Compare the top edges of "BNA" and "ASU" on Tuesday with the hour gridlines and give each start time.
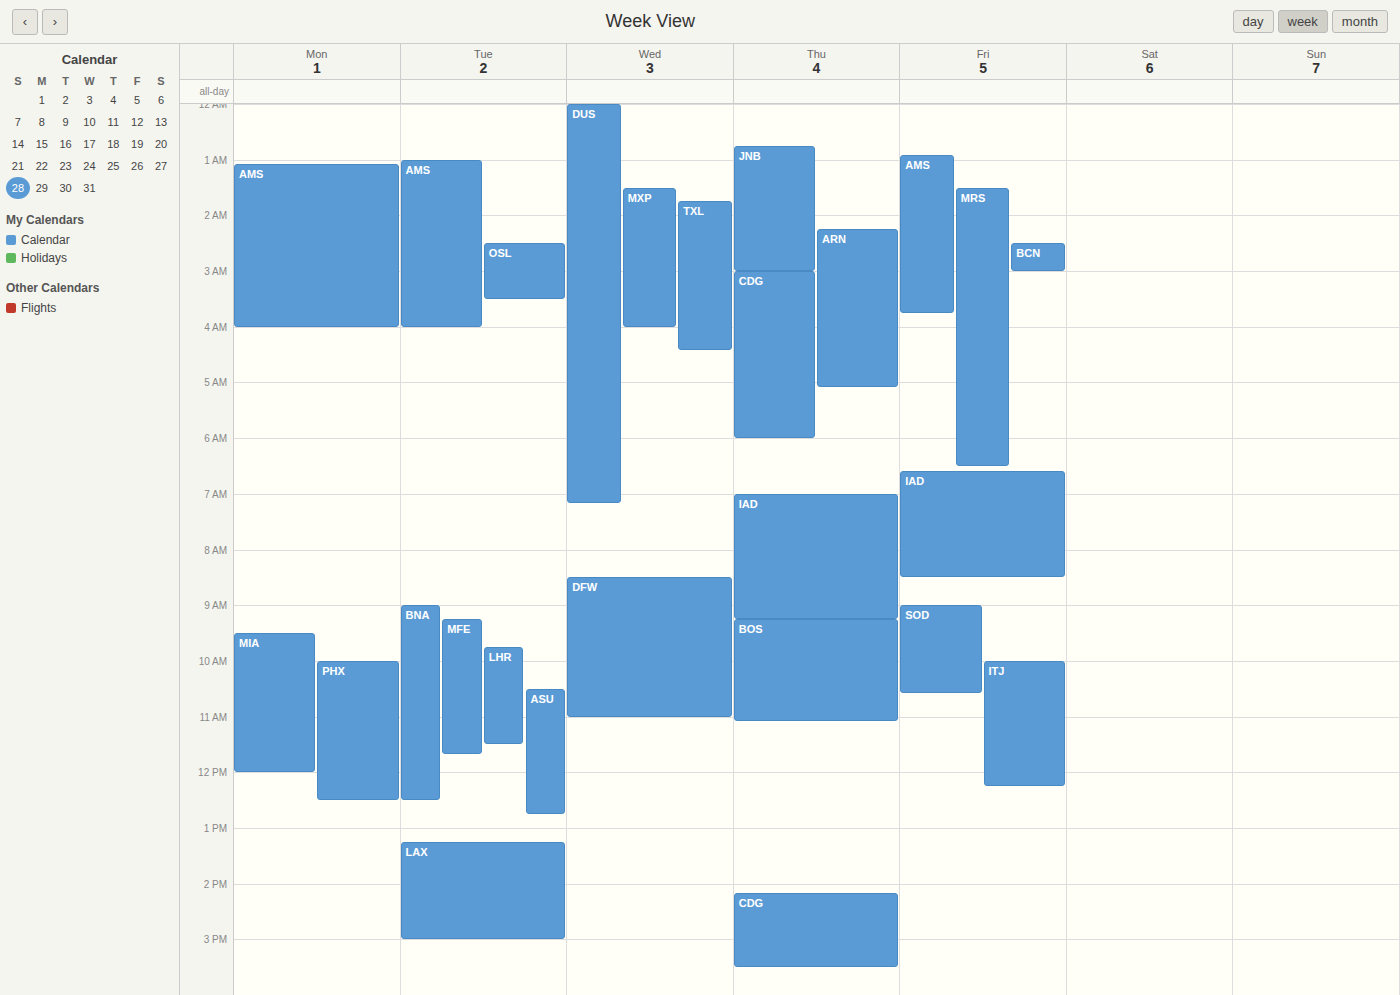
"BNA": 09:00, exactly on the 09:00 line. "ASU": 10:30, halfway between the 10:00 and 11:00 lines.